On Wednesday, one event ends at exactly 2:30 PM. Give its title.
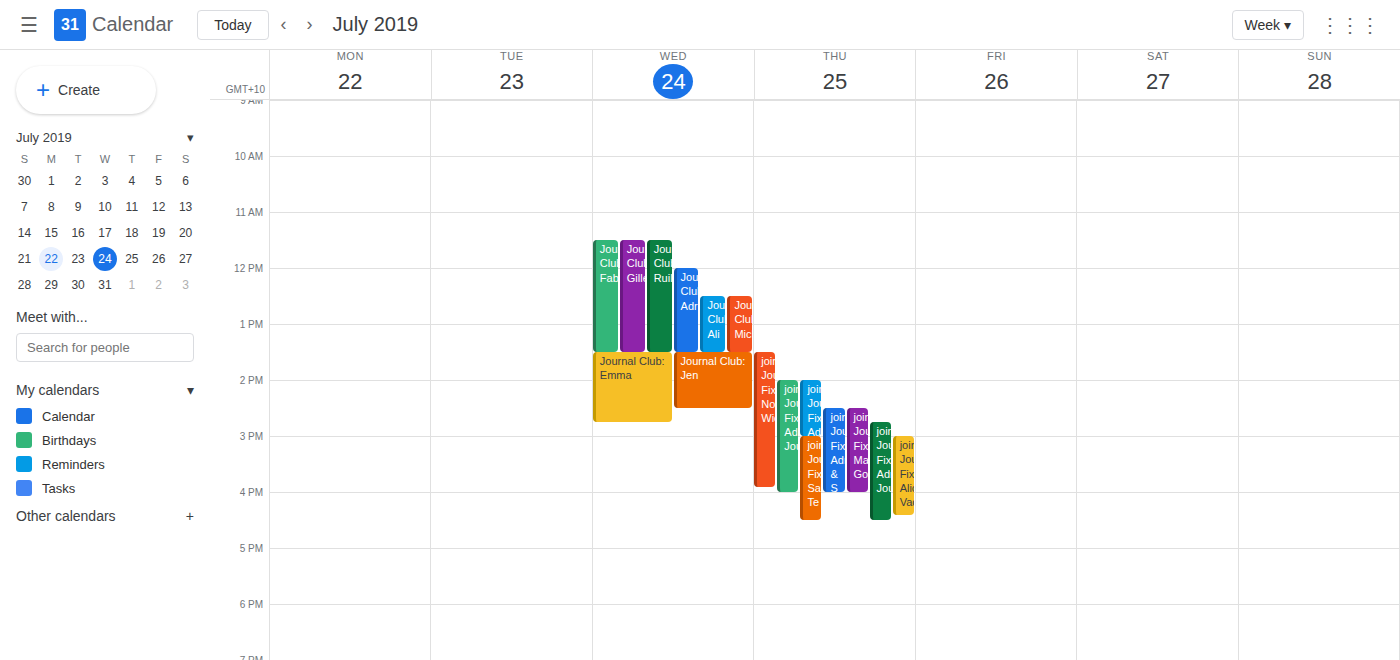
"Journal Club: Jen"